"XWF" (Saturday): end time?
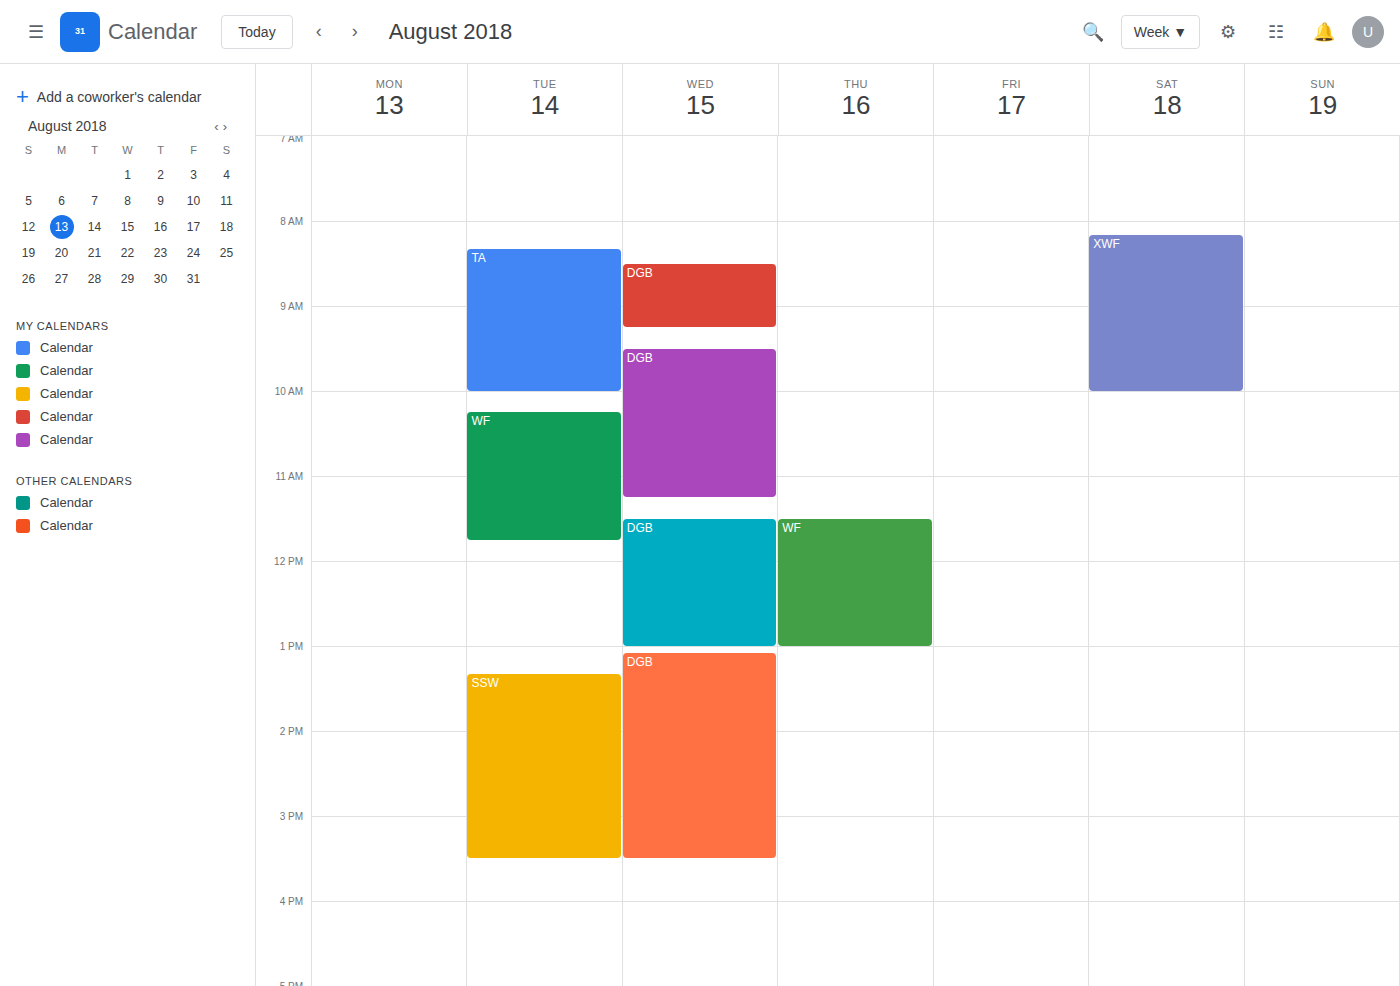
10:00 AM